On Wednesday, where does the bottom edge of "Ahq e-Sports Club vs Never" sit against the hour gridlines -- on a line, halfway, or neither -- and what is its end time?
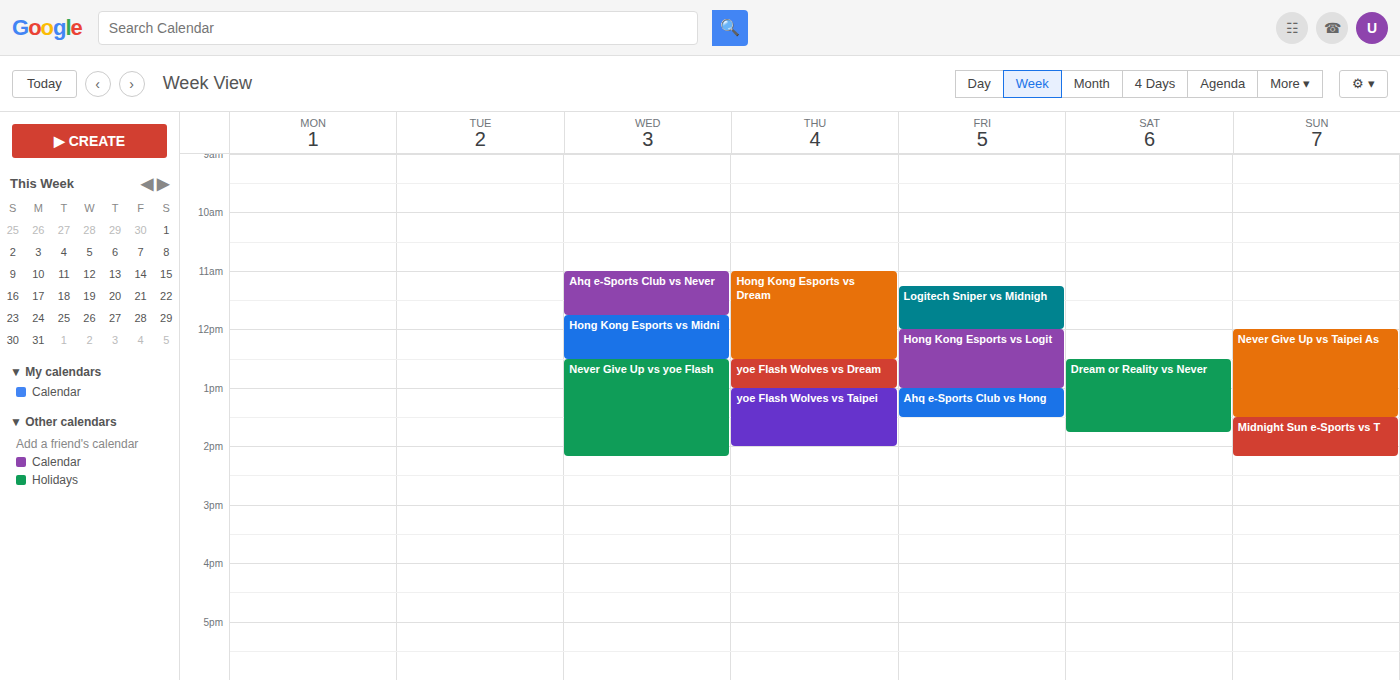
11:45 AM -- neither: three quarters of the way from the 11 AM line to the 12 PM line.